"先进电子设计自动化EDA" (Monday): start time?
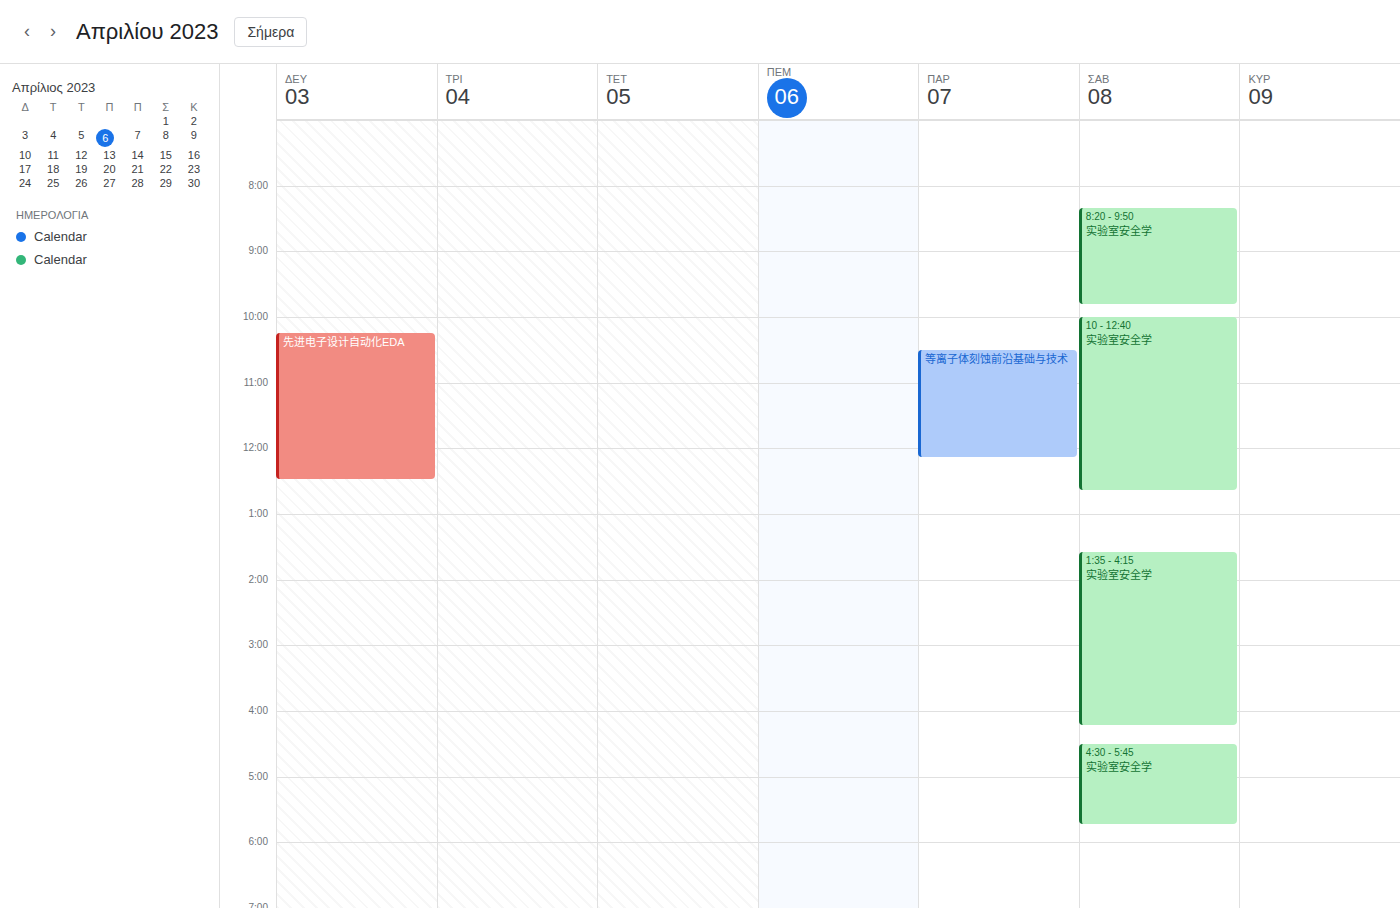
10:15 AM